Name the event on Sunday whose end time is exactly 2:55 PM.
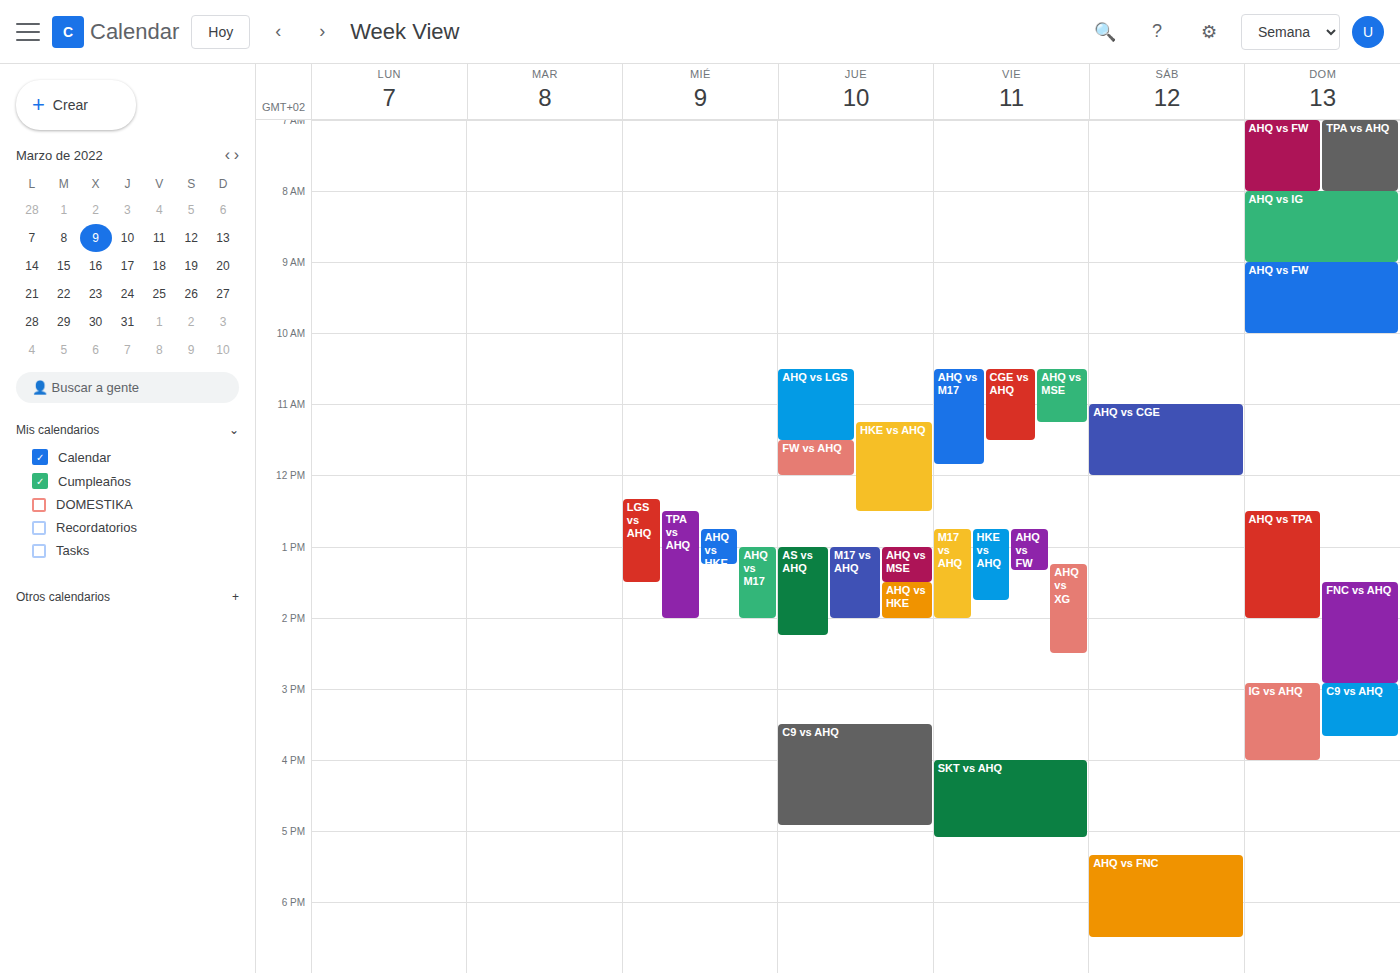
"FNC vs AHQ"